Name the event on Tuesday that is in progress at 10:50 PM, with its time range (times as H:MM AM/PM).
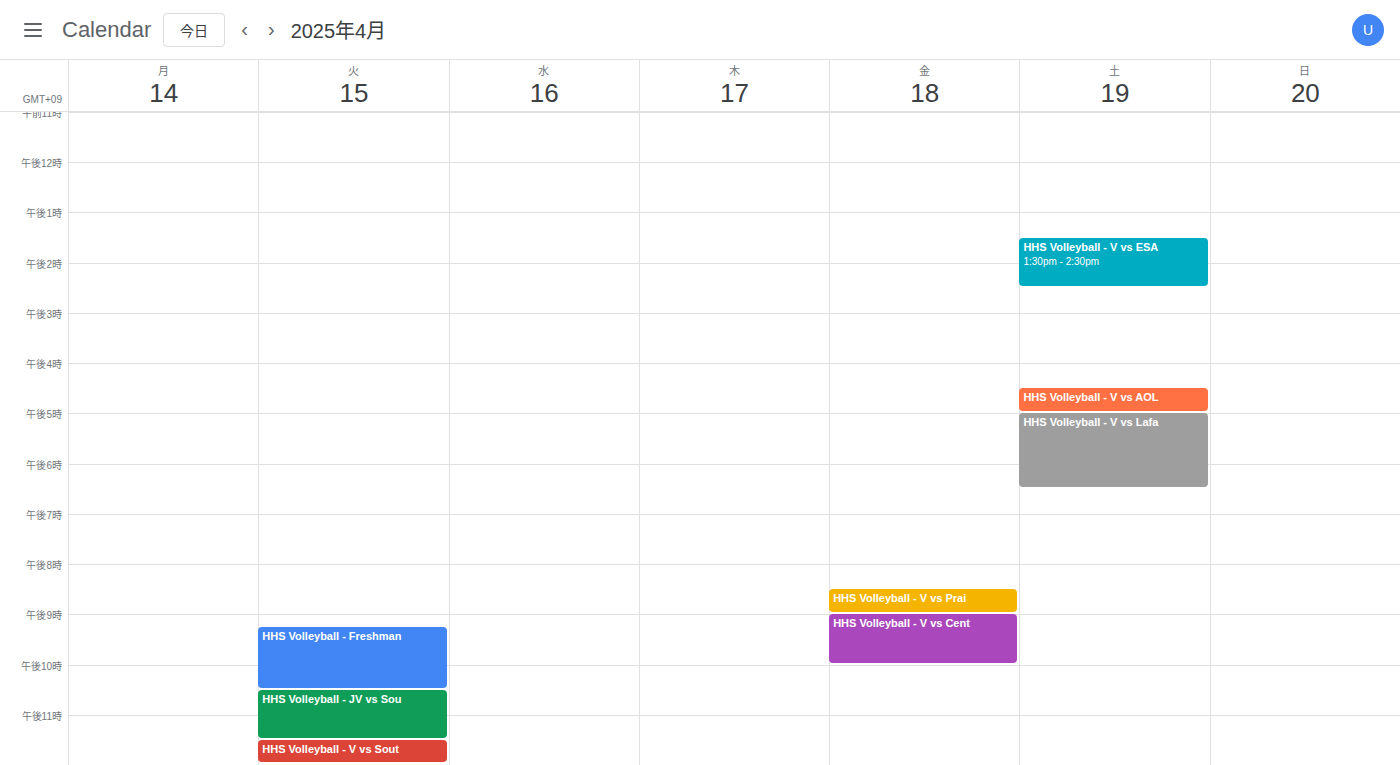
"HHS Volleyball - JV vs Sou", 10:30 PM to 11:30 PM